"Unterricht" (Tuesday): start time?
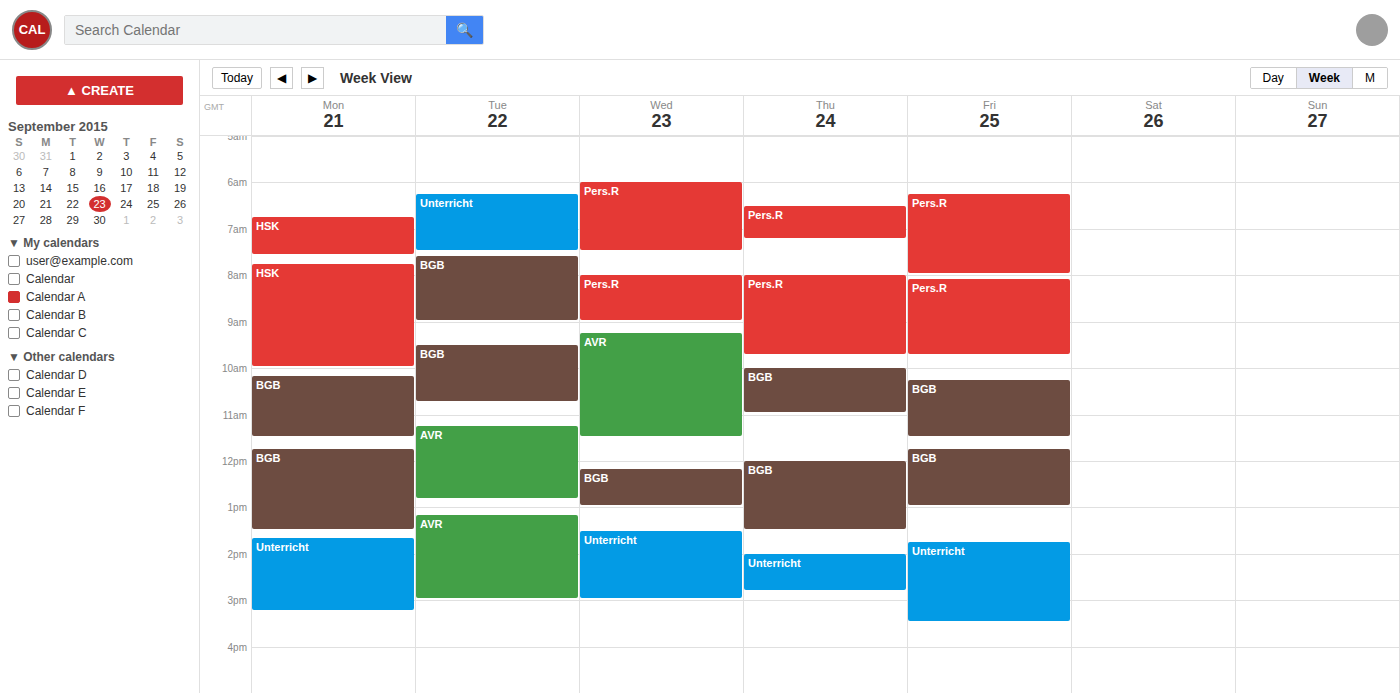
6:15 AM